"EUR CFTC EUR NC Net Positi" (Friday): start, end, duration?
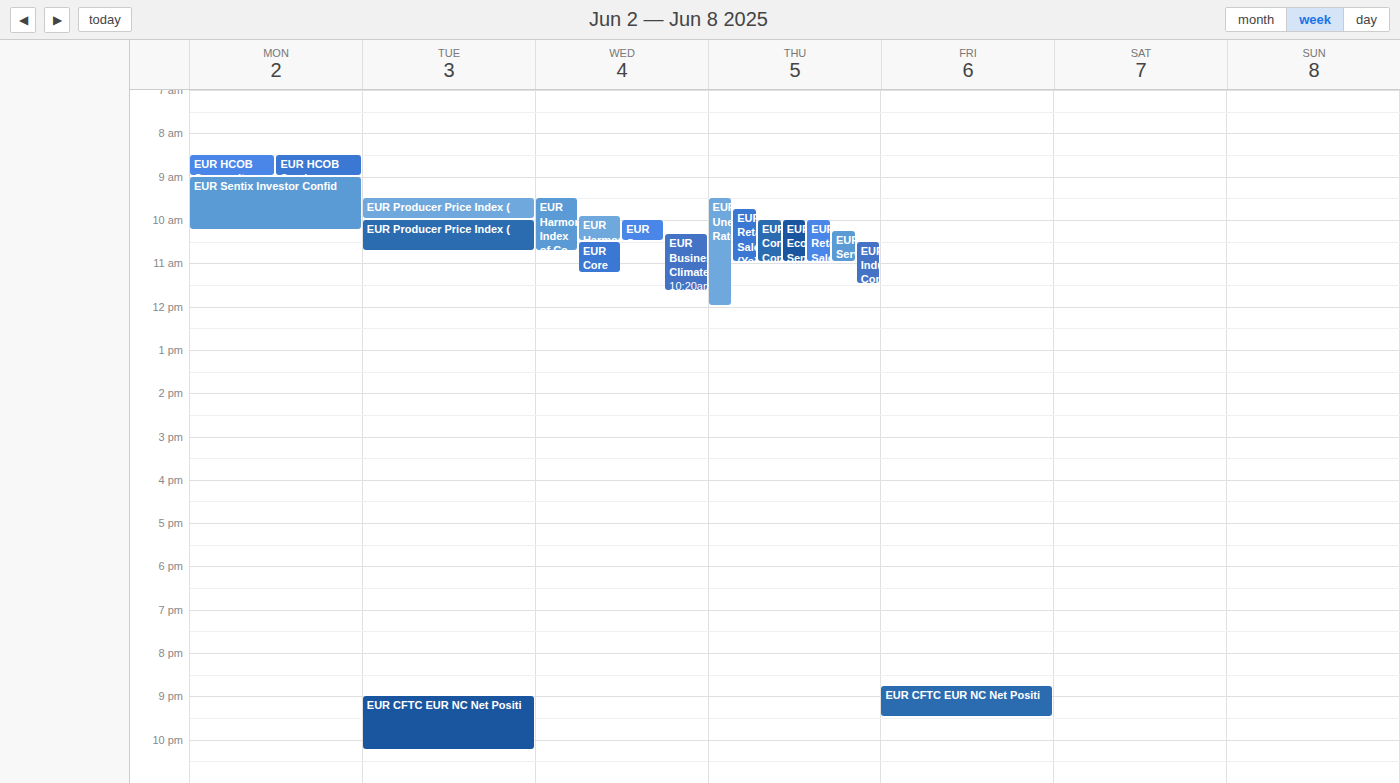
8:45 PM to 9:30 PM, 45 minutes